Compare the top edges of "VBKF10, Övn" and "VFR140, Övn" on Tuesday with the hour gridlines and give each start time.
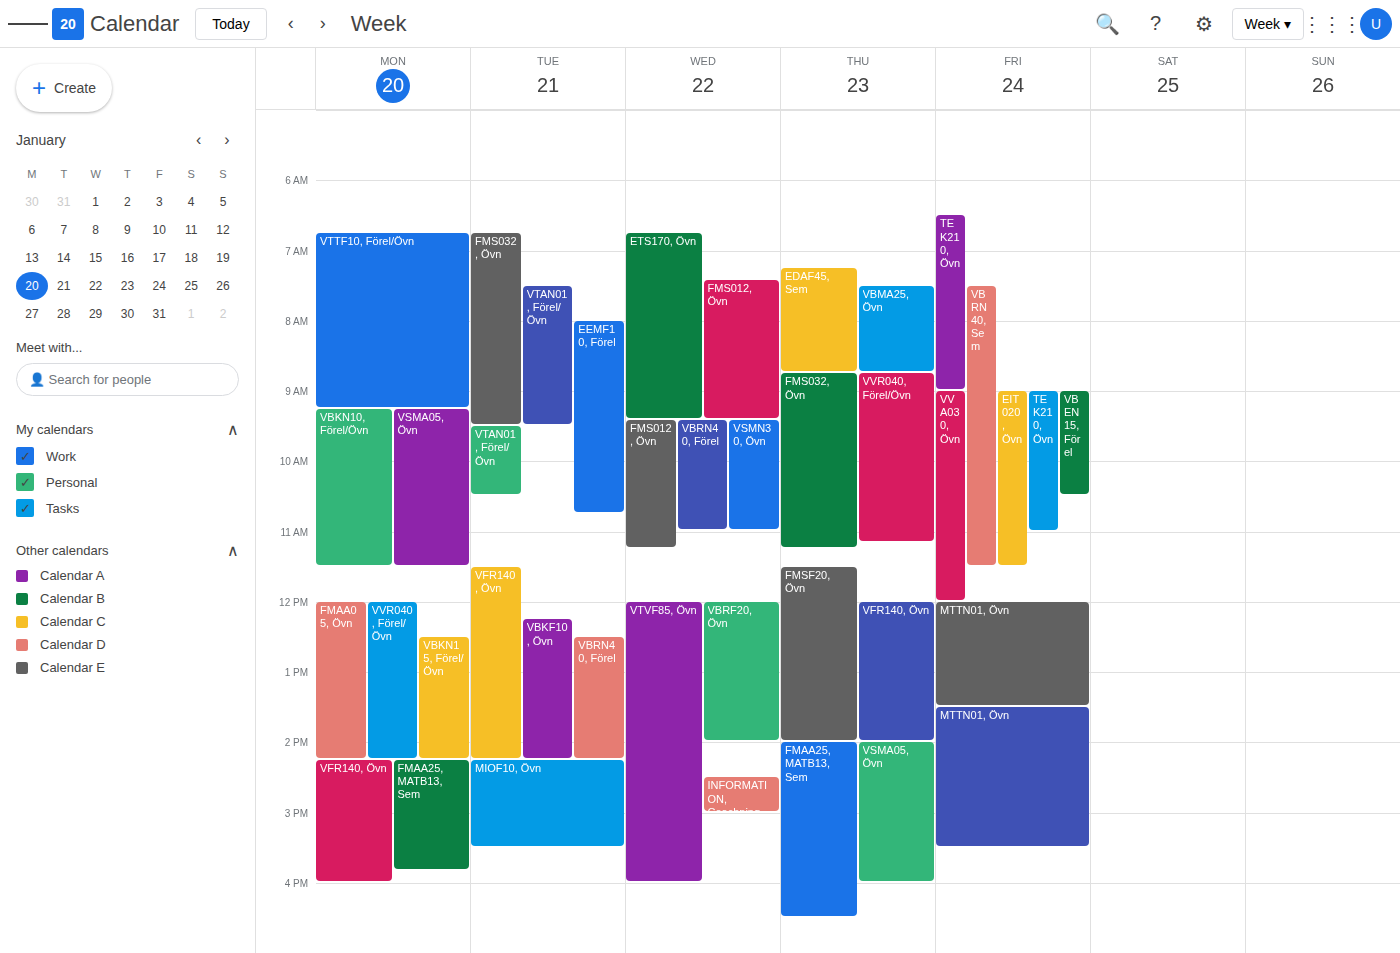
"VBKF10, Övn": 12:15 PM, neither: a quarter of the way from the 12 PM line to the 1 PM line. "VFR140, Övn": 11:30 AM, halfway between the 11 AM and 12 PM lines.